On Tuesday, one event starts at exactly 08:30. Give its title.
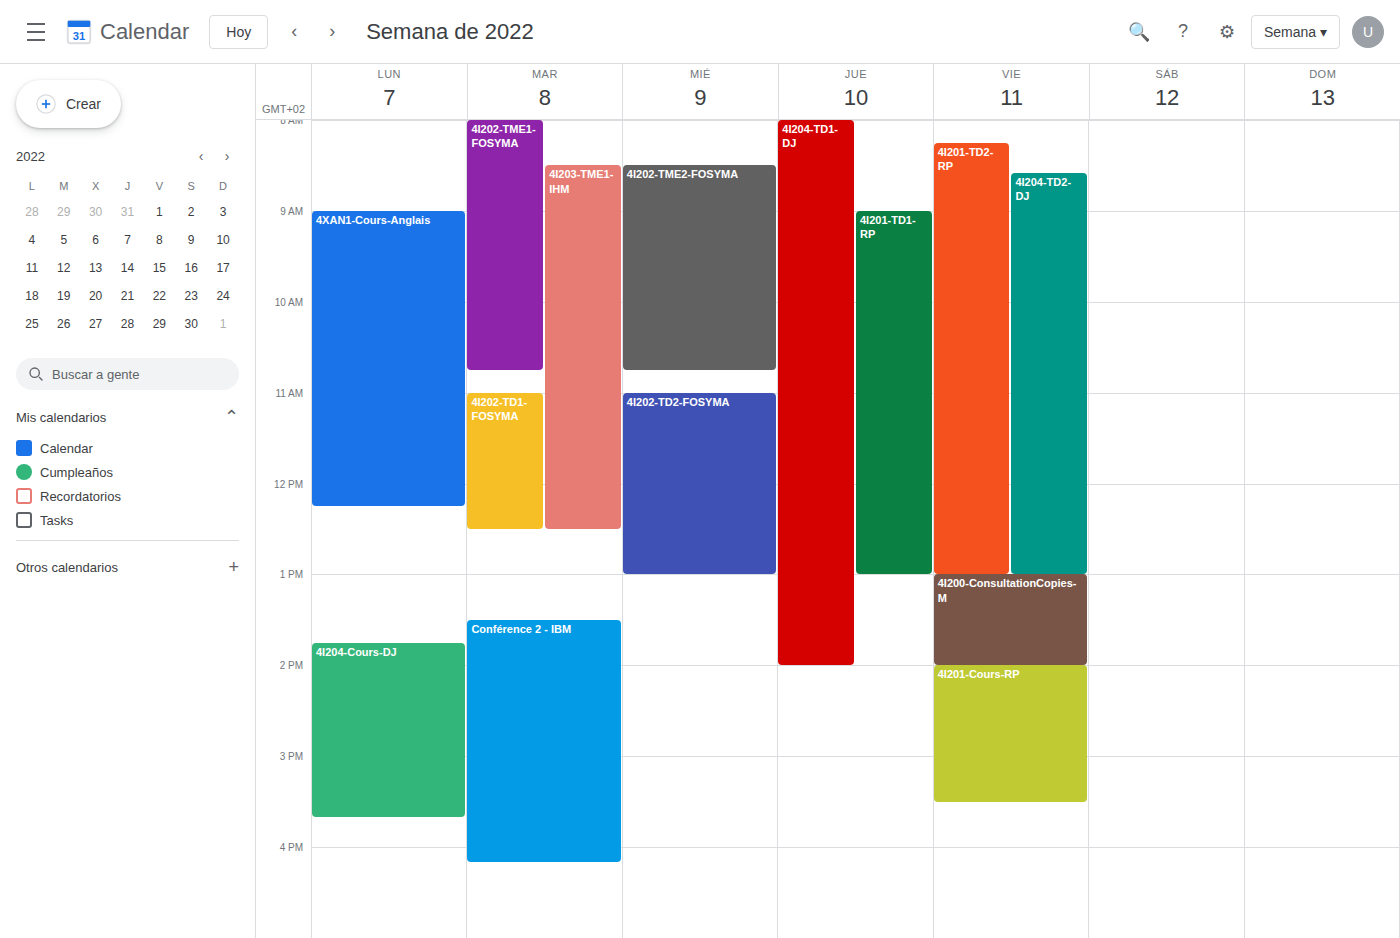
"4I203-TME1-IHM"